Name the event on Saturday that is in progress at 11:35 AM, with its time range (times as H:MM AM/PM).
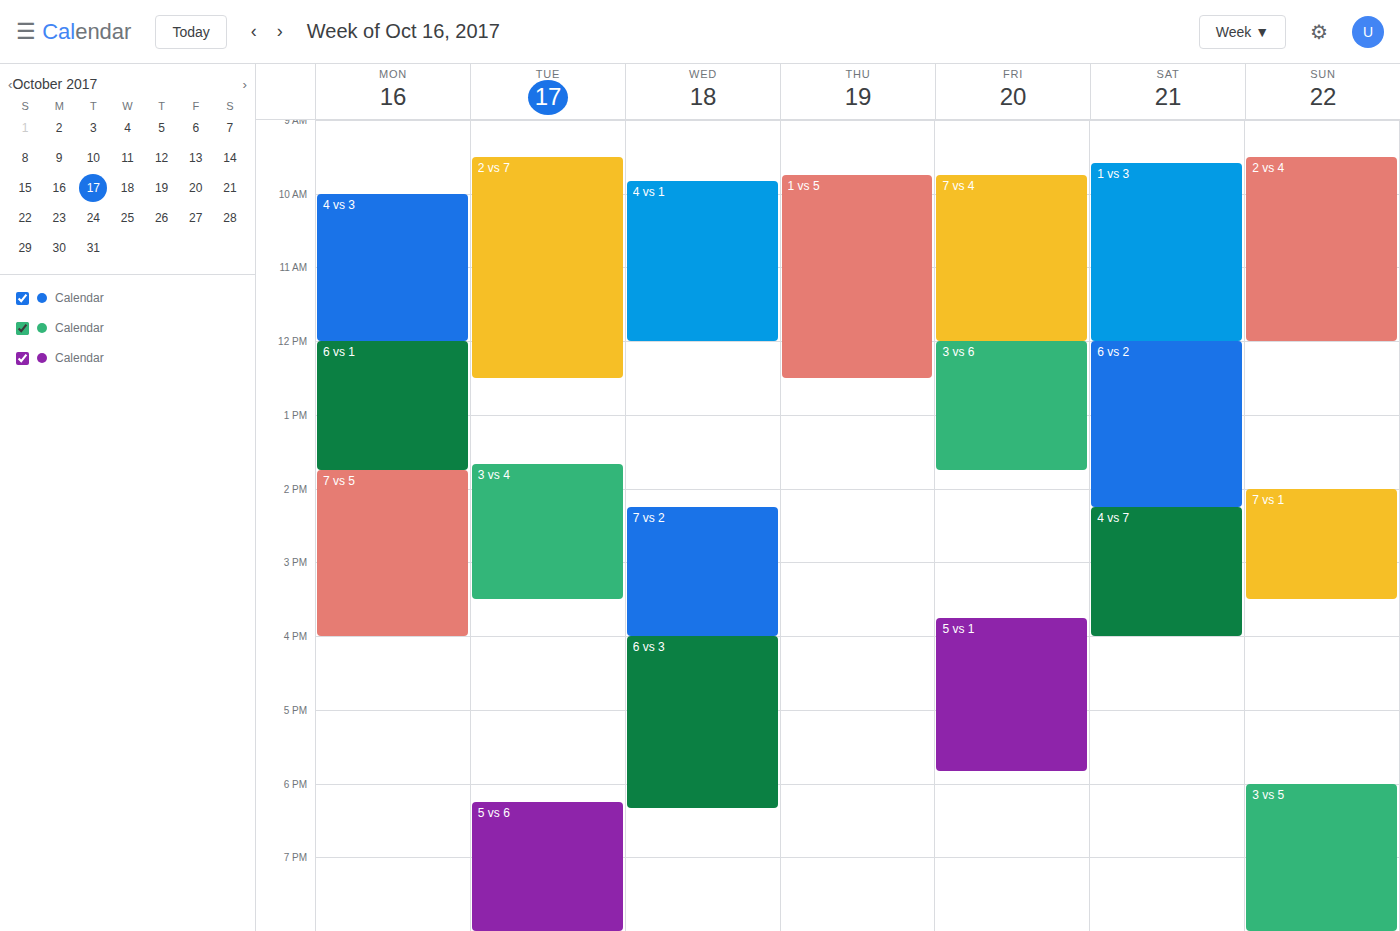
"1 vs 3", 9:35 AM to 12:00 PM